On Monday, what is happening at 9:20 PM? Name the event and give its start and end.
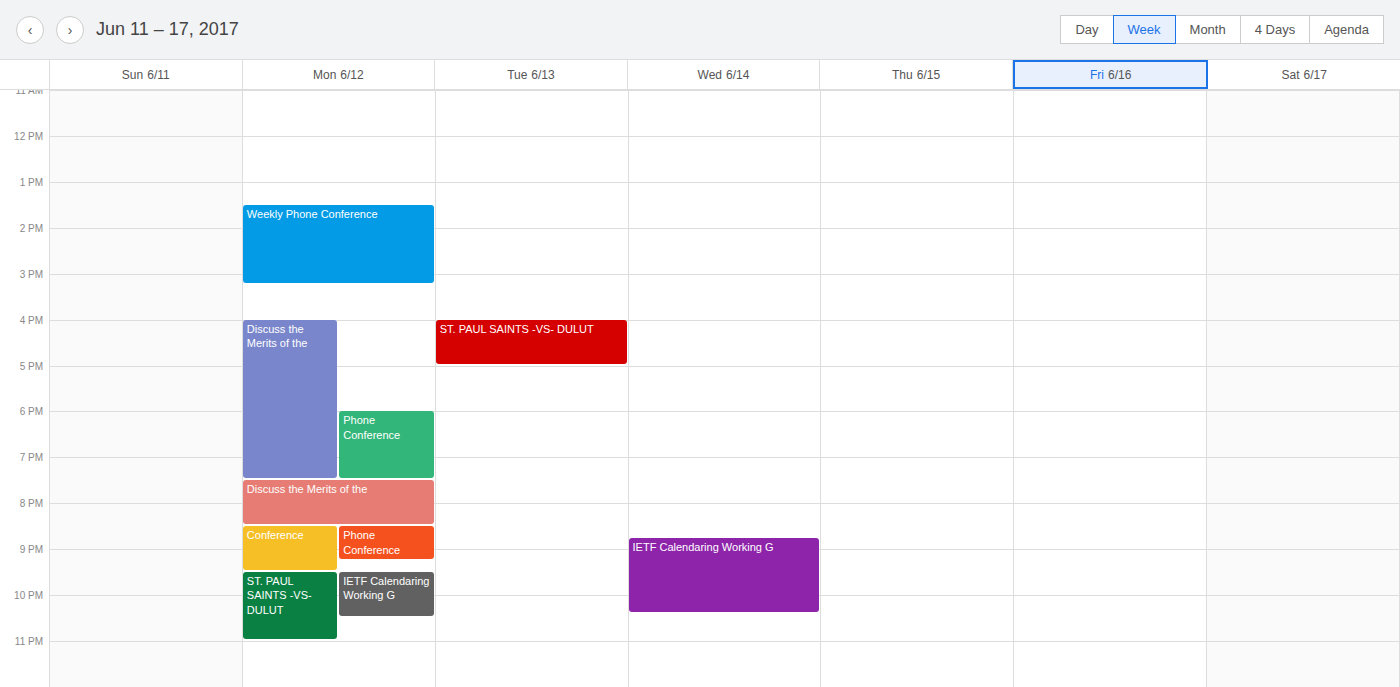
"Conference", 8:30 PM to 9:30 PM